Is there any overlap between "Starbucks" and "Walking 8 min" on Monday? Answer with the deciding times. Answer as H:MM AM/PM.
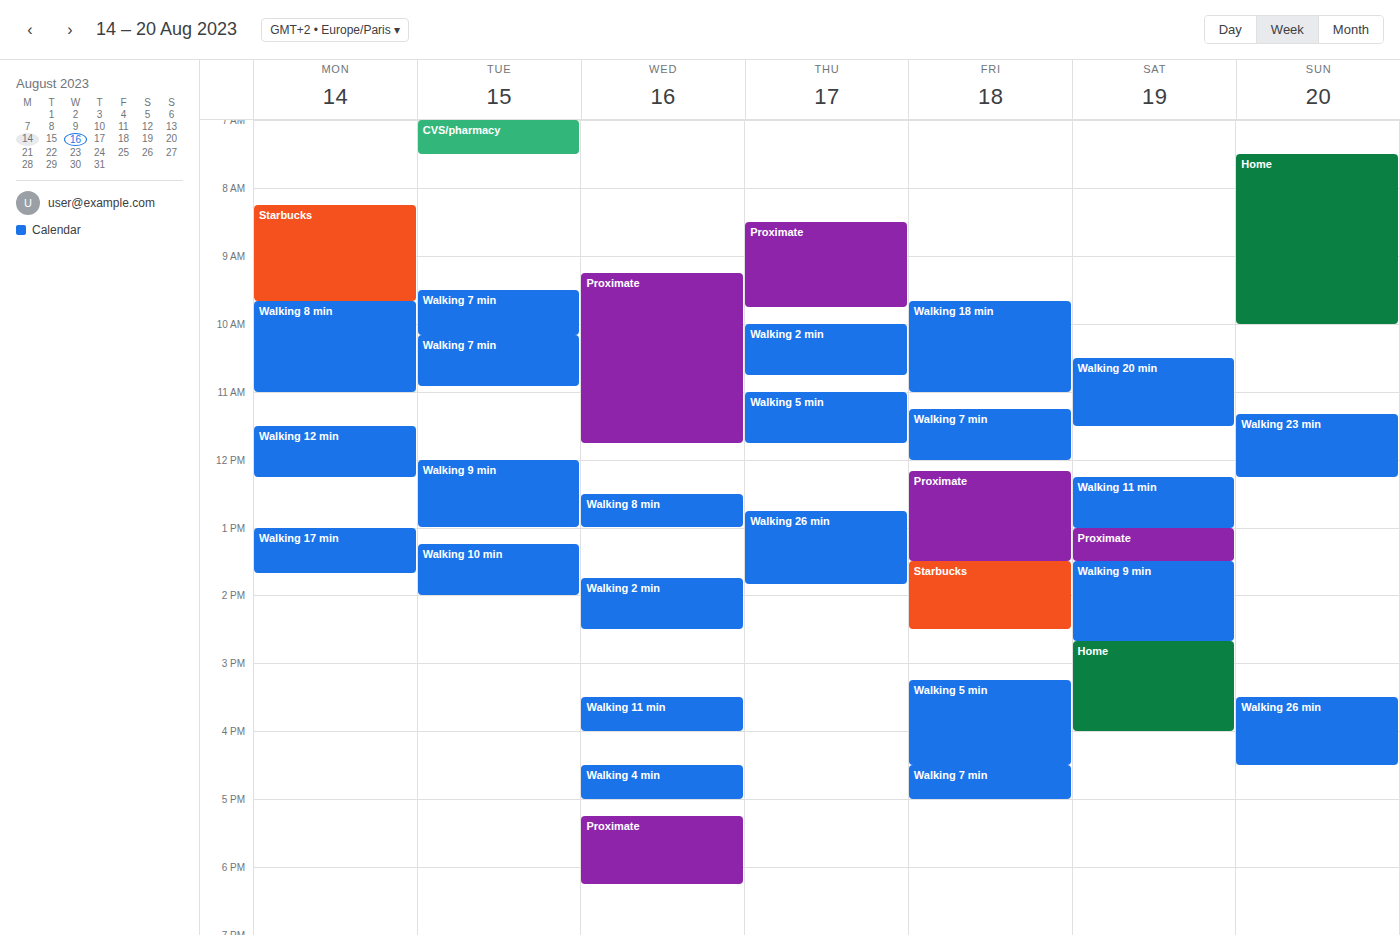
"Starbucks" ends at 9:40 AM, exactly when "Walking 8 min" starts -- they touch but do not overlap.